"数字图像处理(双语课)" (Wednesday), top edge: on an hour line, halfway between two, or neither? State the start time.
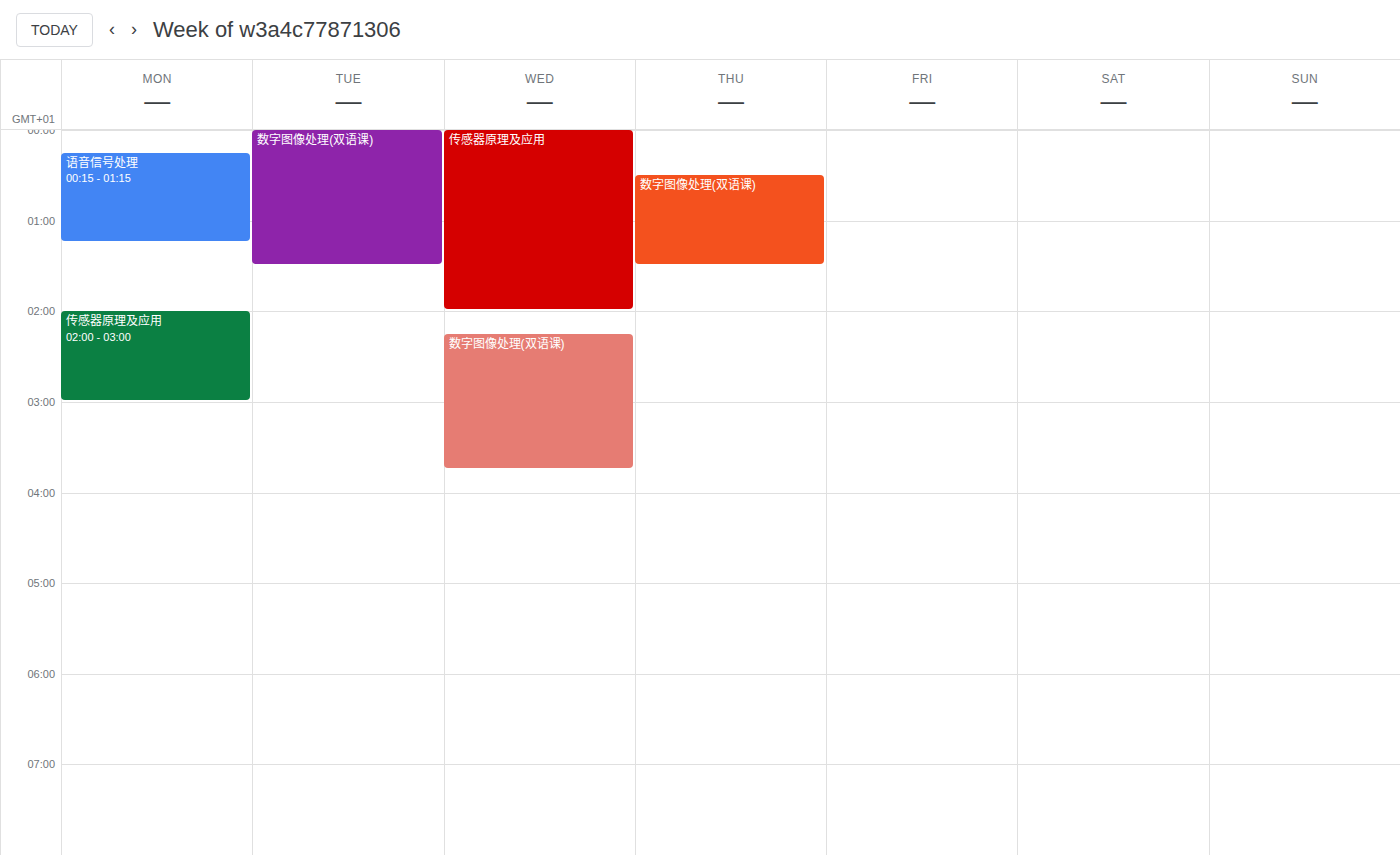
2:15 AM -- neither: a quarter of the way from the 2 AM line to the 3 AM line.